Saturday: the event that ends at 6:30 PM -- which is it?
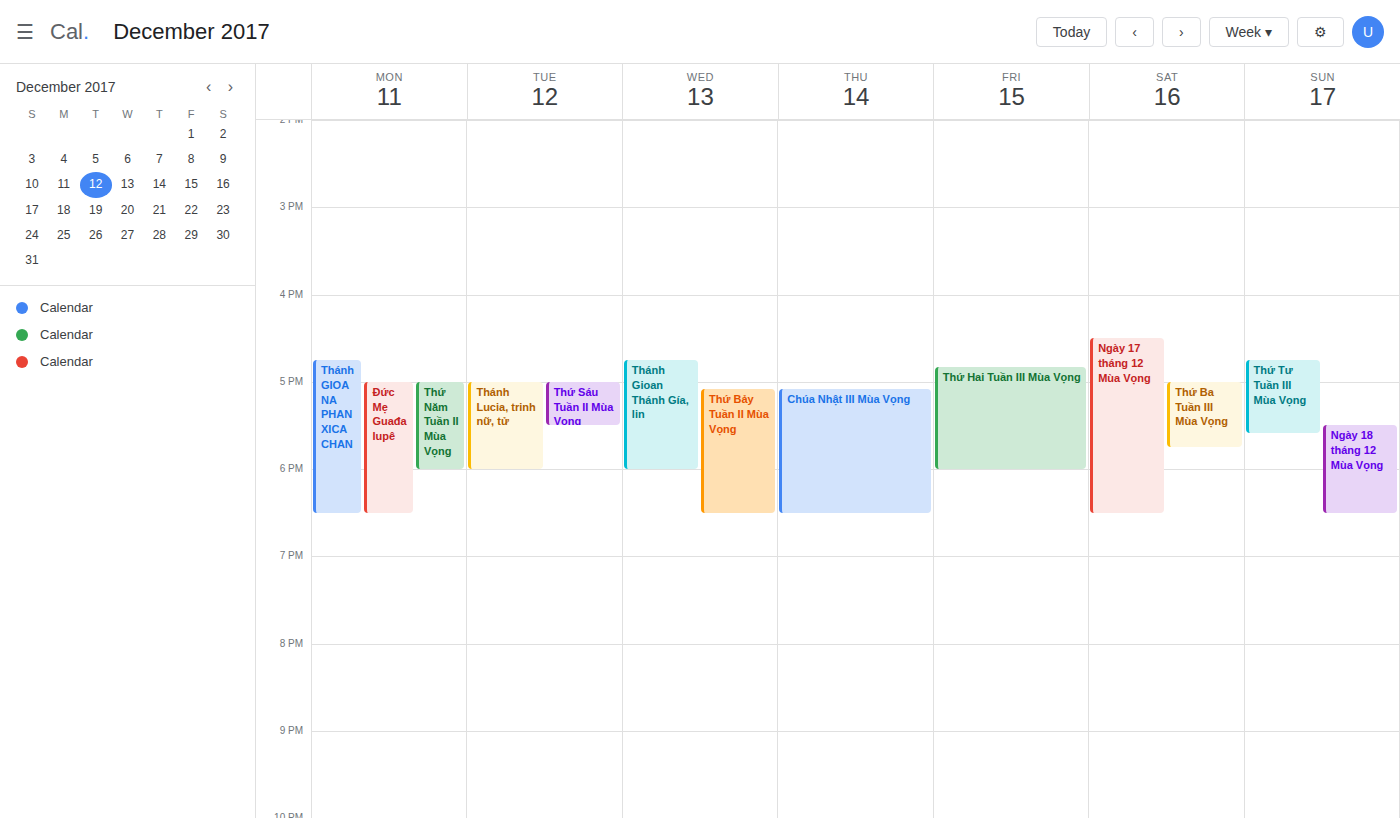
"Ngày 17 tháng 12 Mùa Vọng"